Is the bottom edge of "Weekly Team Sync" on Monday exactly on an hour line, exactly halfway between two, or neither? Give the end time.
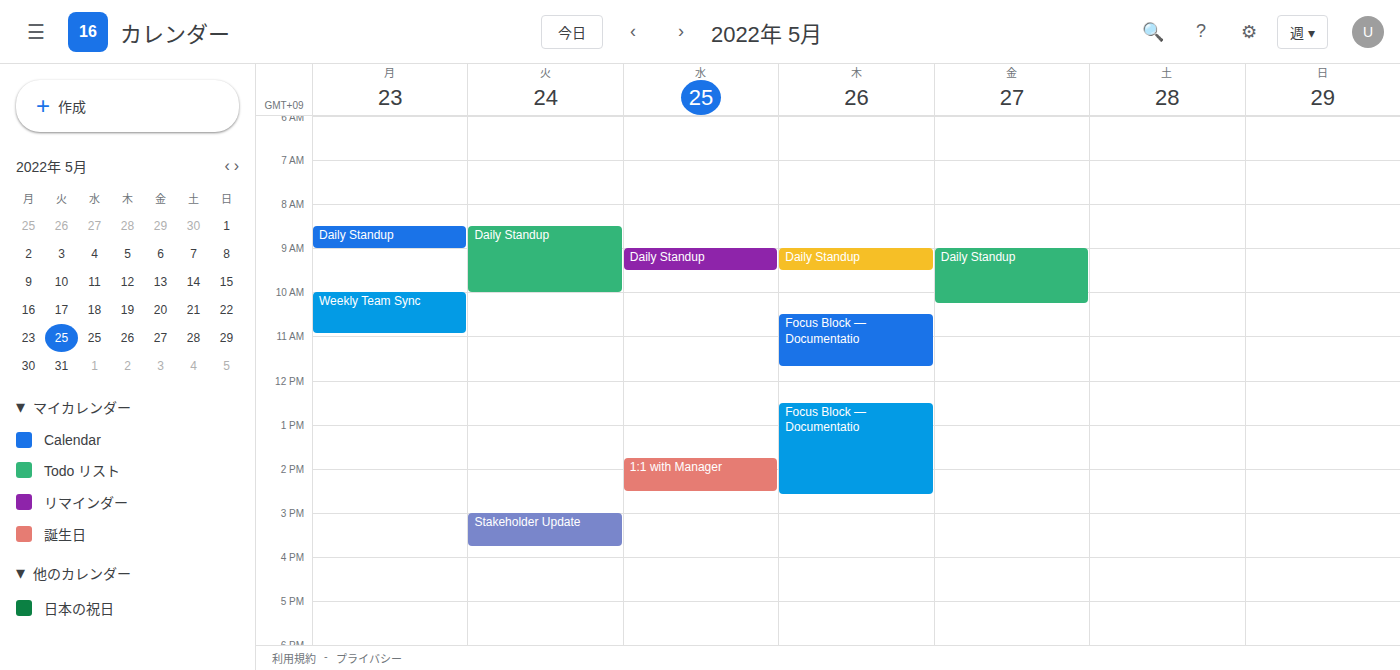
10:55 AM -- neither: 55 minutes below the 10 AM line and 5 minutes above the 11 AM line.